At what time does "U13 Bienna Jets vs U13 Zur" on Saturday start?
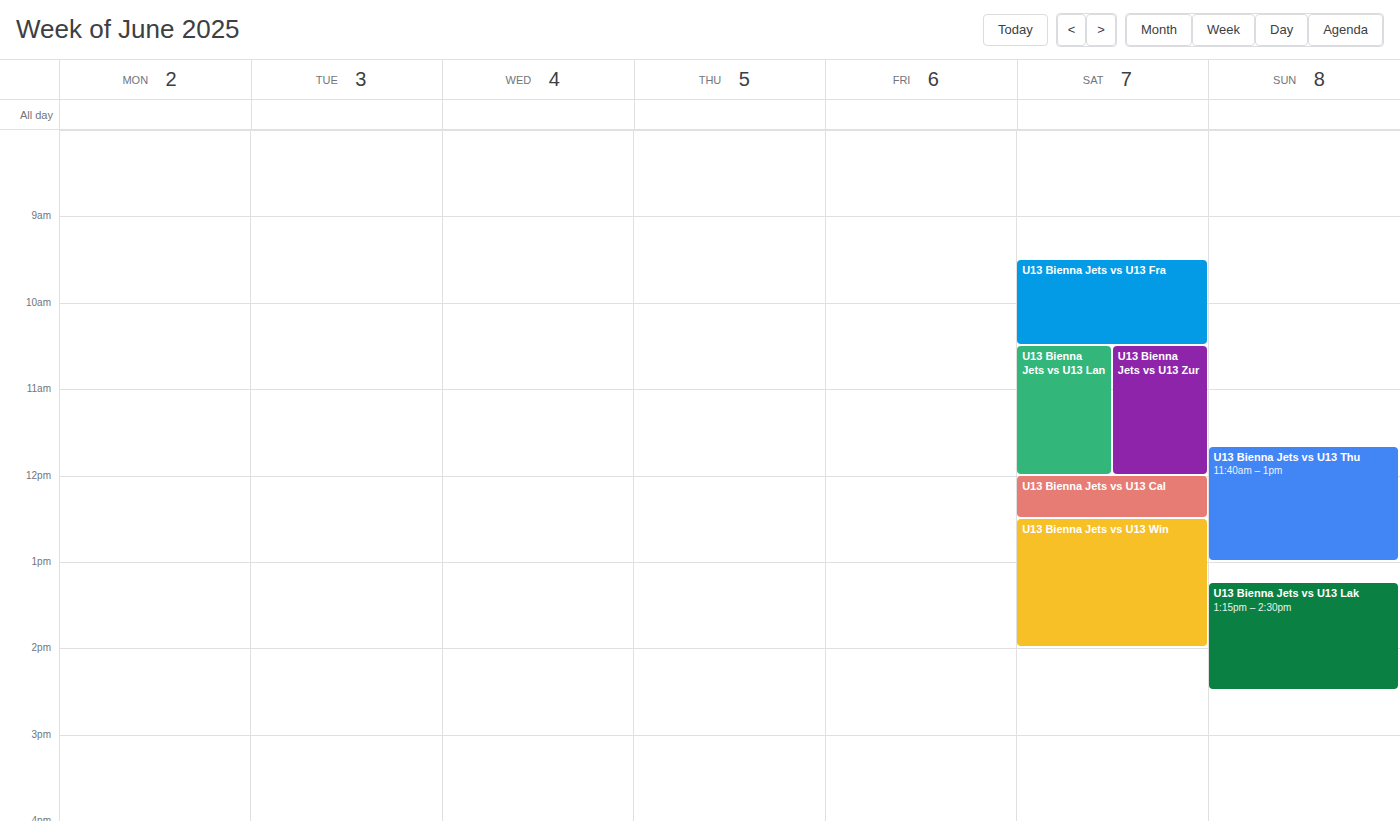
10:30